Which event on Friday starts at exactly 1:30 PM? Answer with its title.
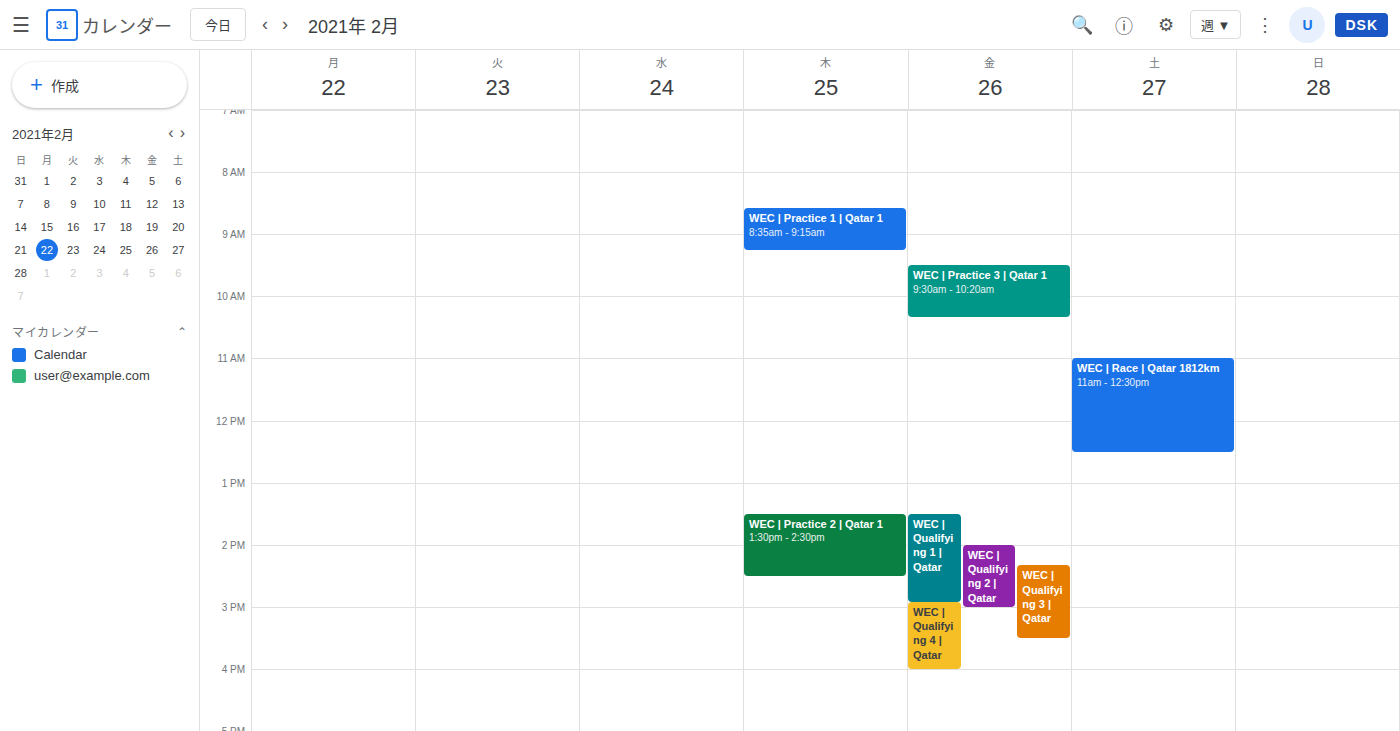
"WEC | Qualifying 1 | Qatar"